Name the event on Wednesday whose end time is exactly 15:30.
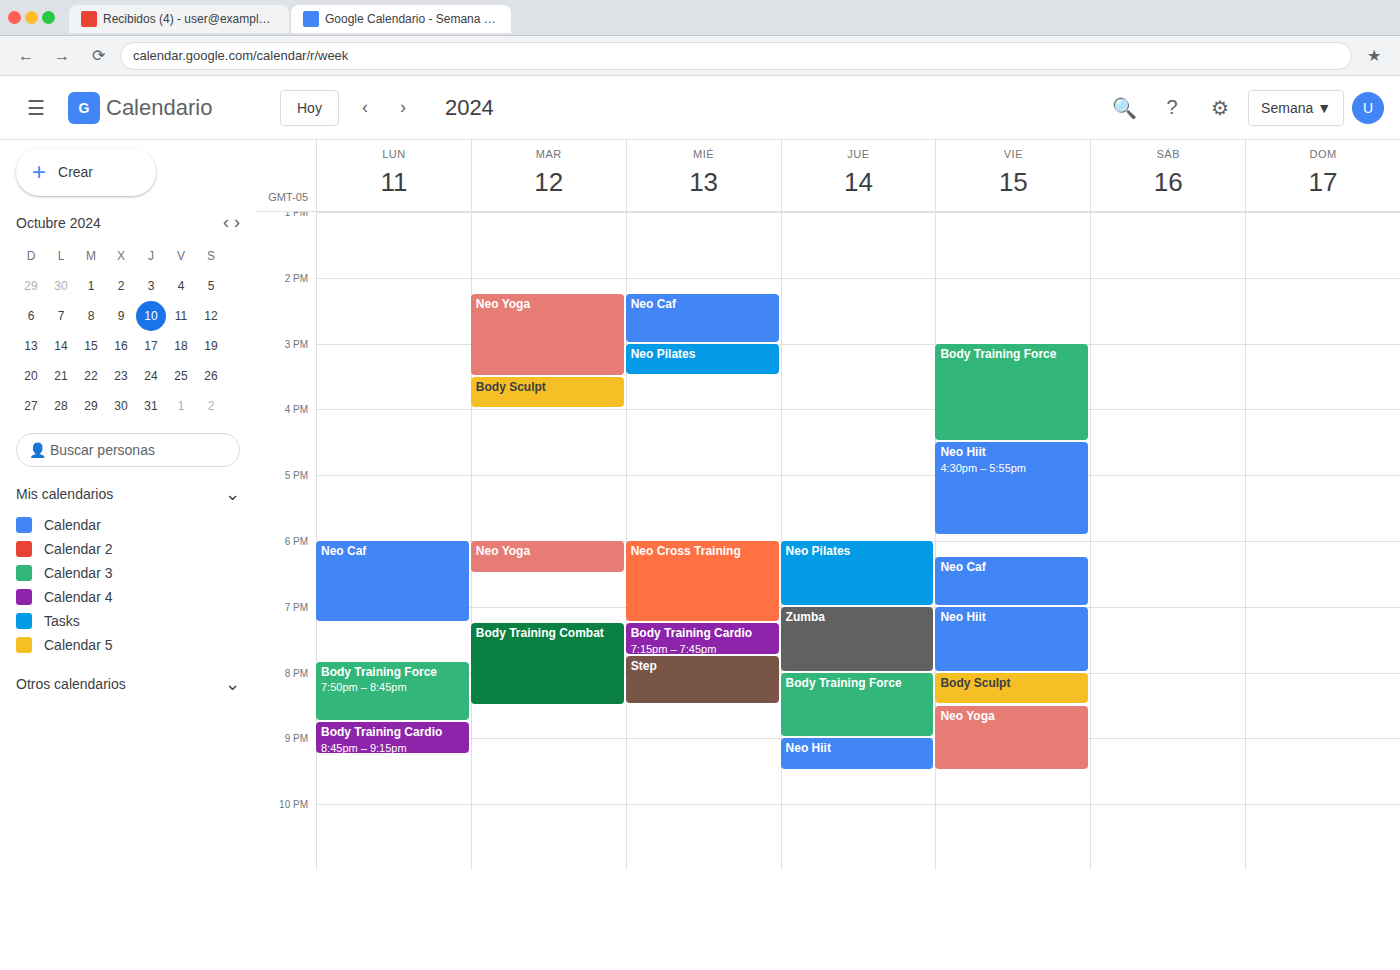
"Neo Pilates"